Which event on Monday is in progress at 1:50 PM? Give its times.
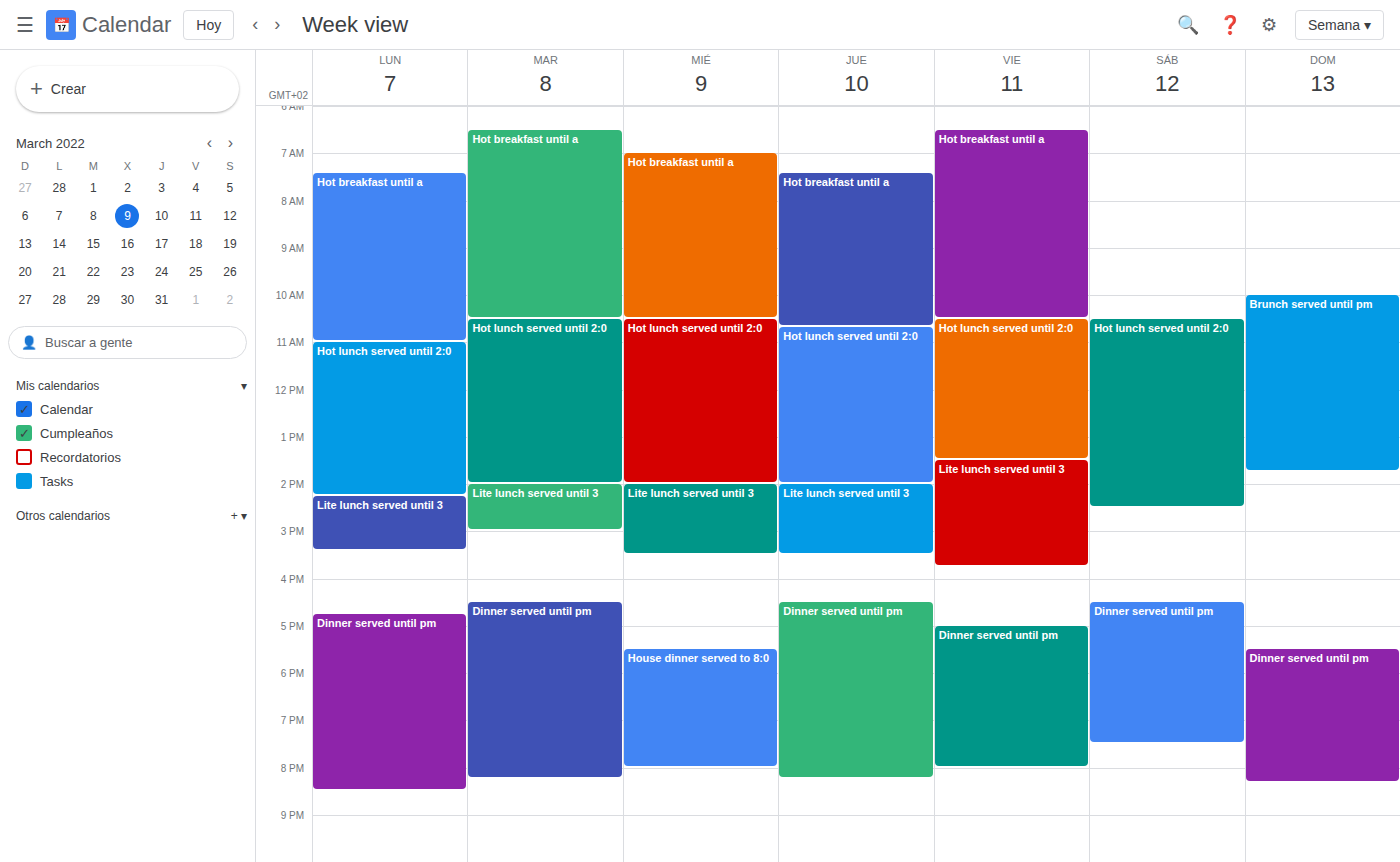
"Hot lunch served until 2:0", 11:00 AM to 2:15 PM